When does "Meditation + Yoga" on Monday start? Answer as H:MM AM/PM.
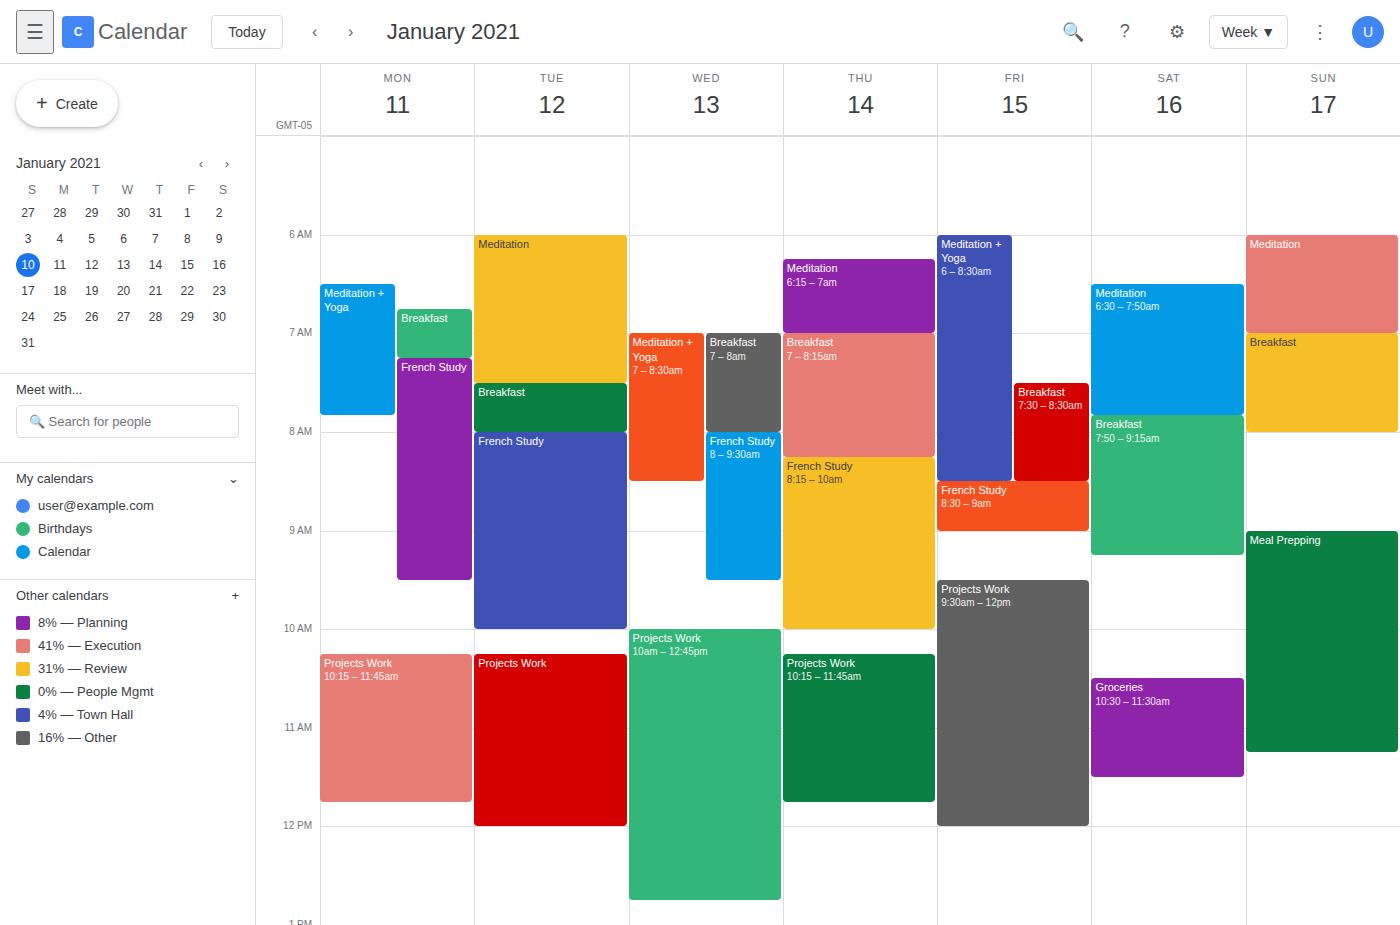
6:30 AM